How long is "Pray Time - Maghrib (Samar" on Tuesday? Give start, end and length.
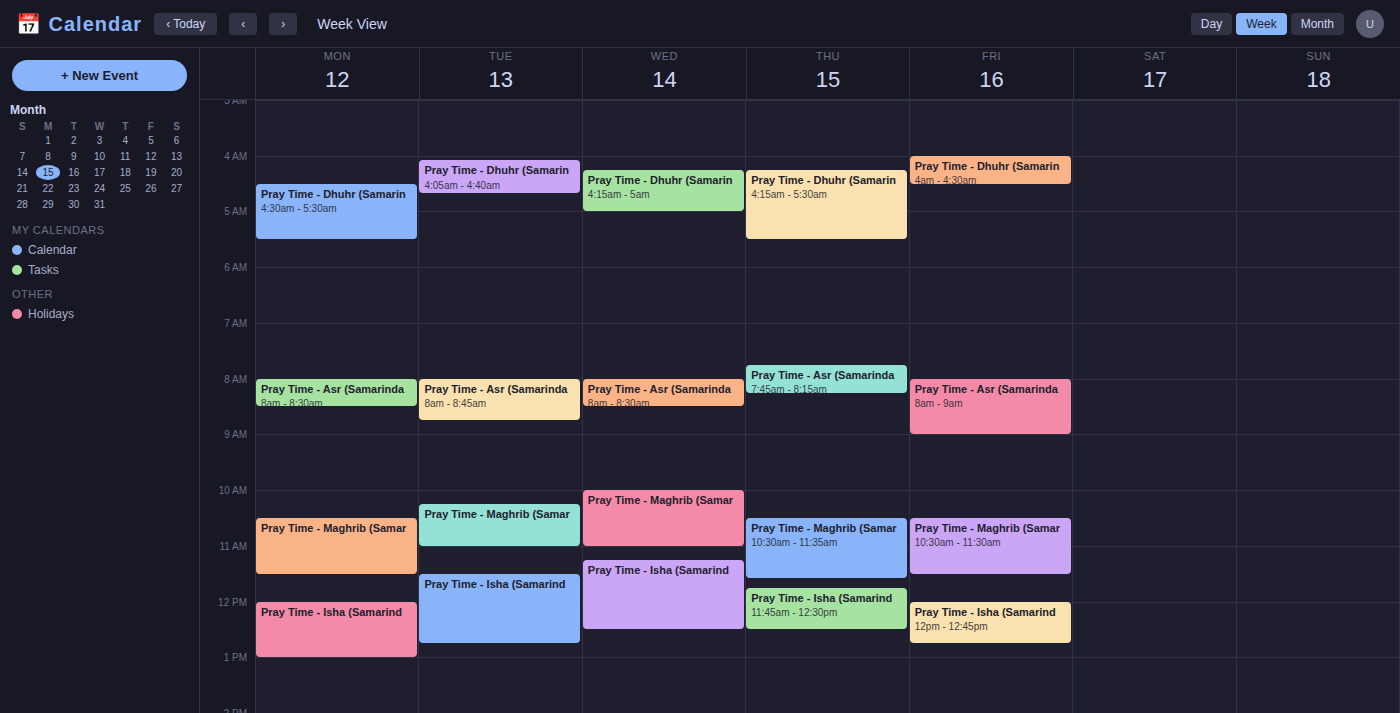
10:15 AM to 11:00 AM, 45 minutes